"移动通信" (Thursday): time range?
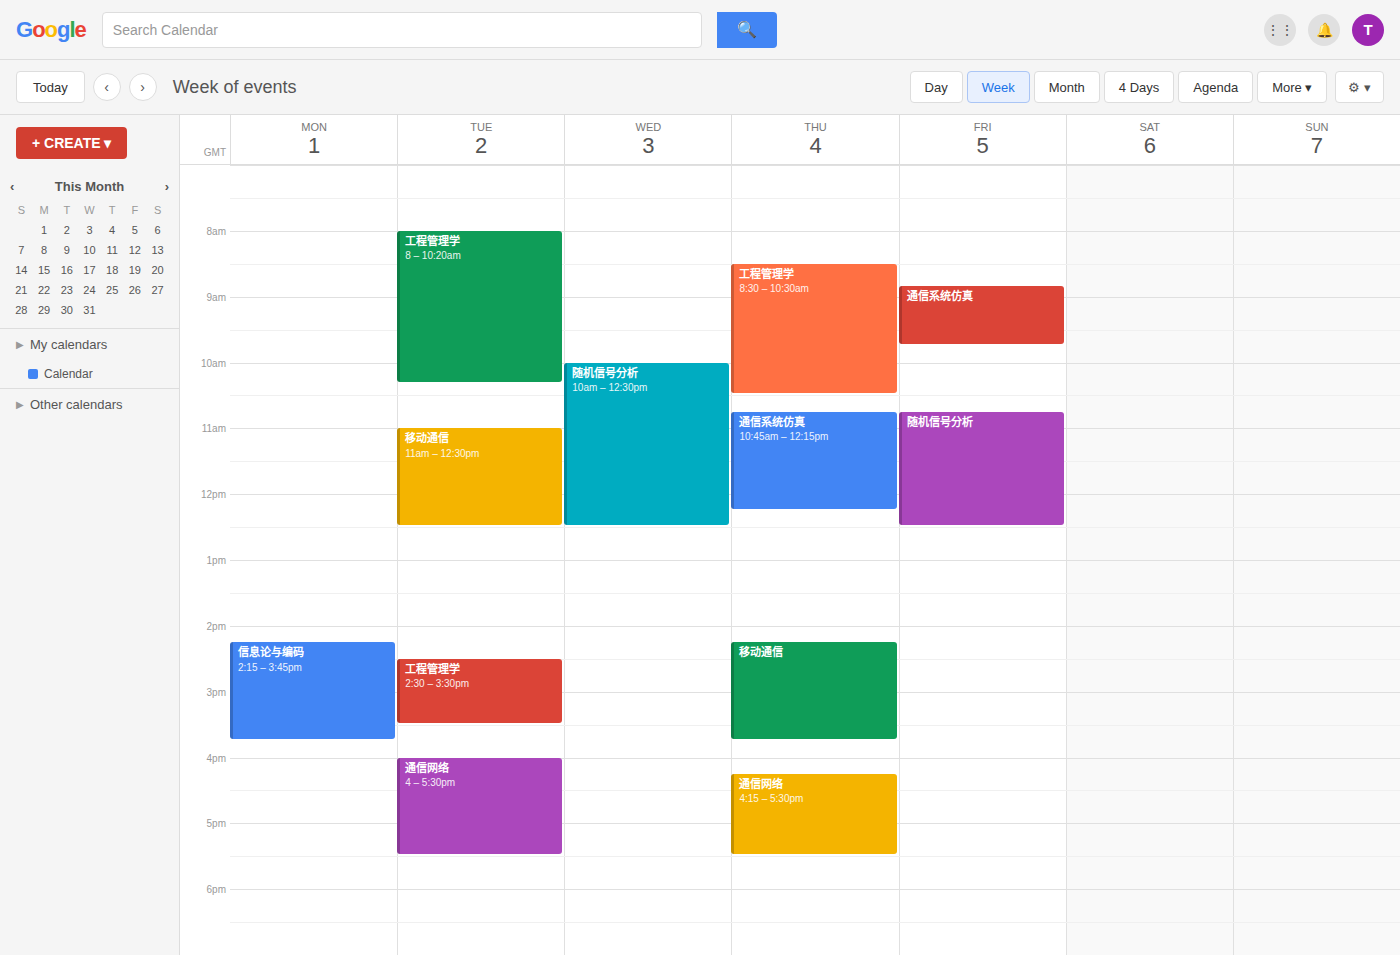
2:15 PM to 3:45 PM